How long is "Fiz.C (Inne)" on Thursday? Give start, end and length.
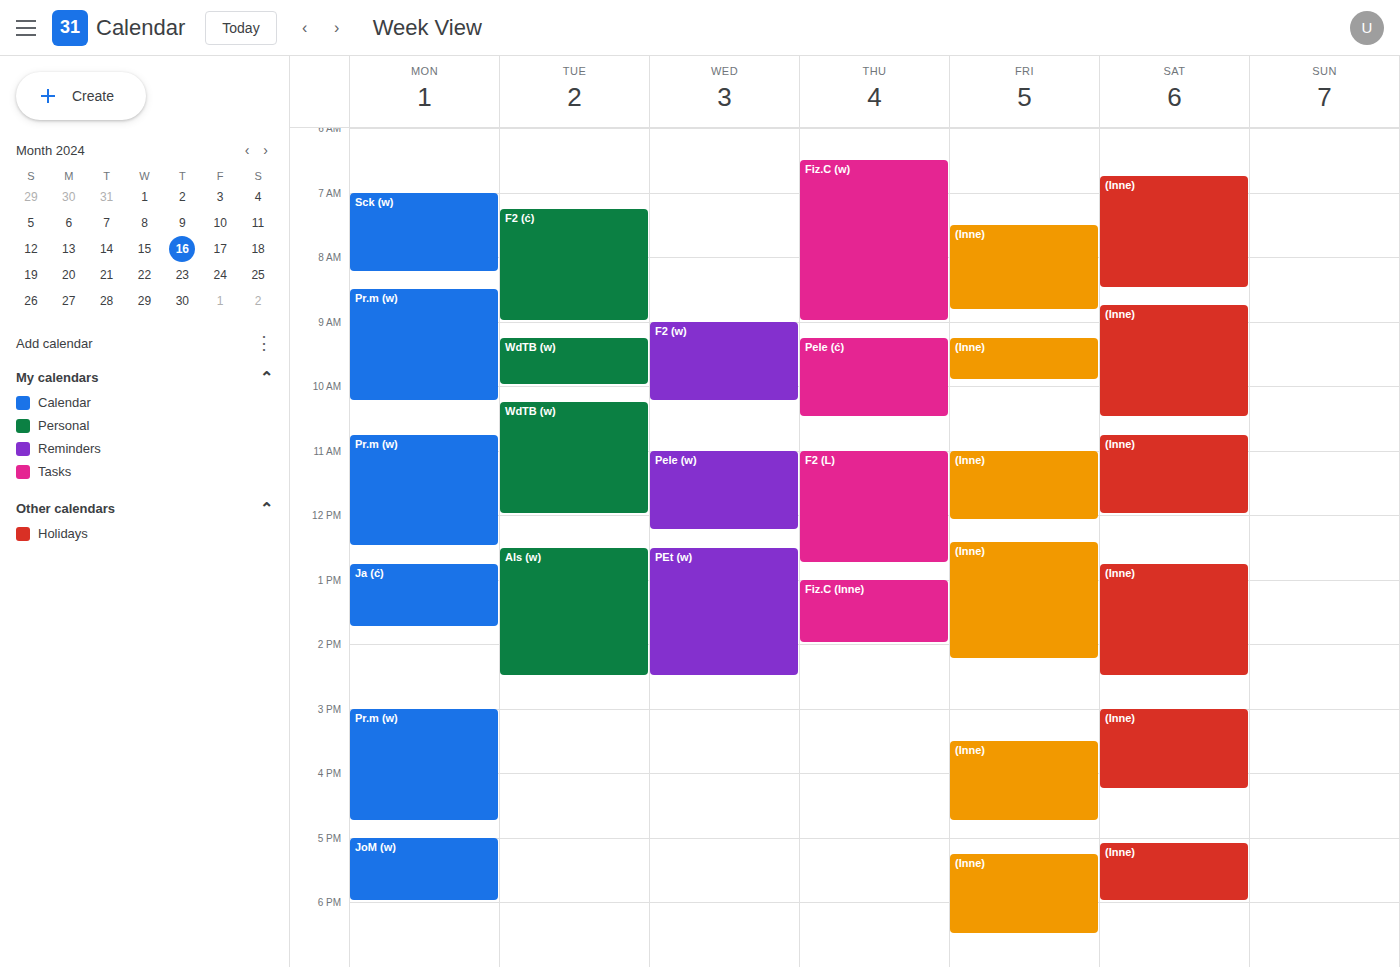
1:00 PM to 2:00 PM, 1 hour